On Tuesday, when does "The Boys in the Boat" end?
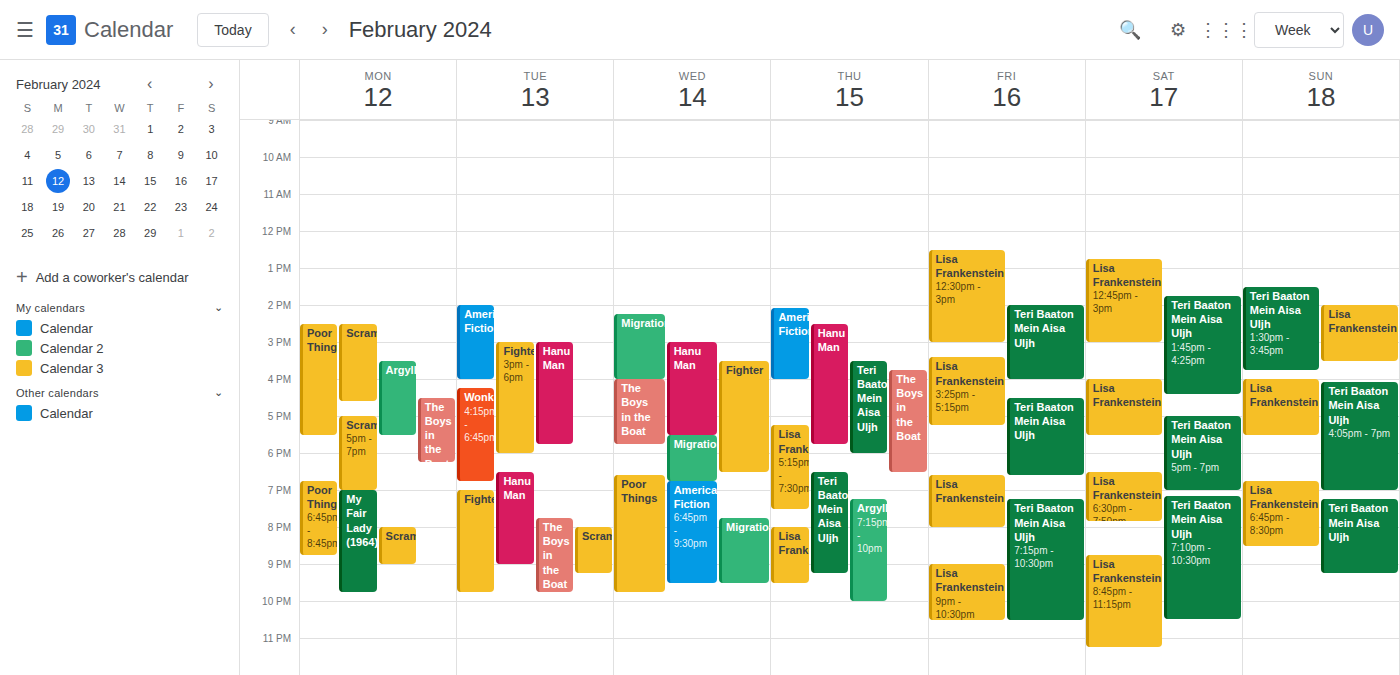
9:45 PM